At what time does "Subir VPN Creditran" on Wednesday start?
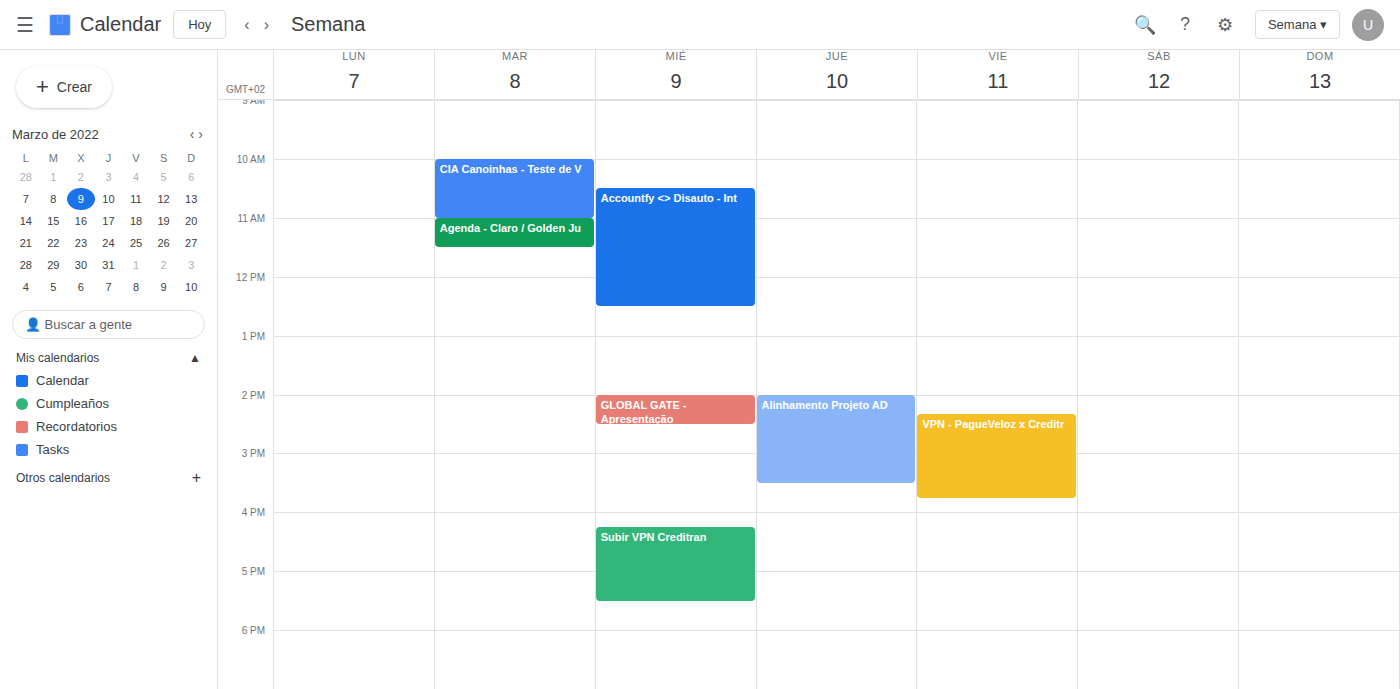
4:15 PM